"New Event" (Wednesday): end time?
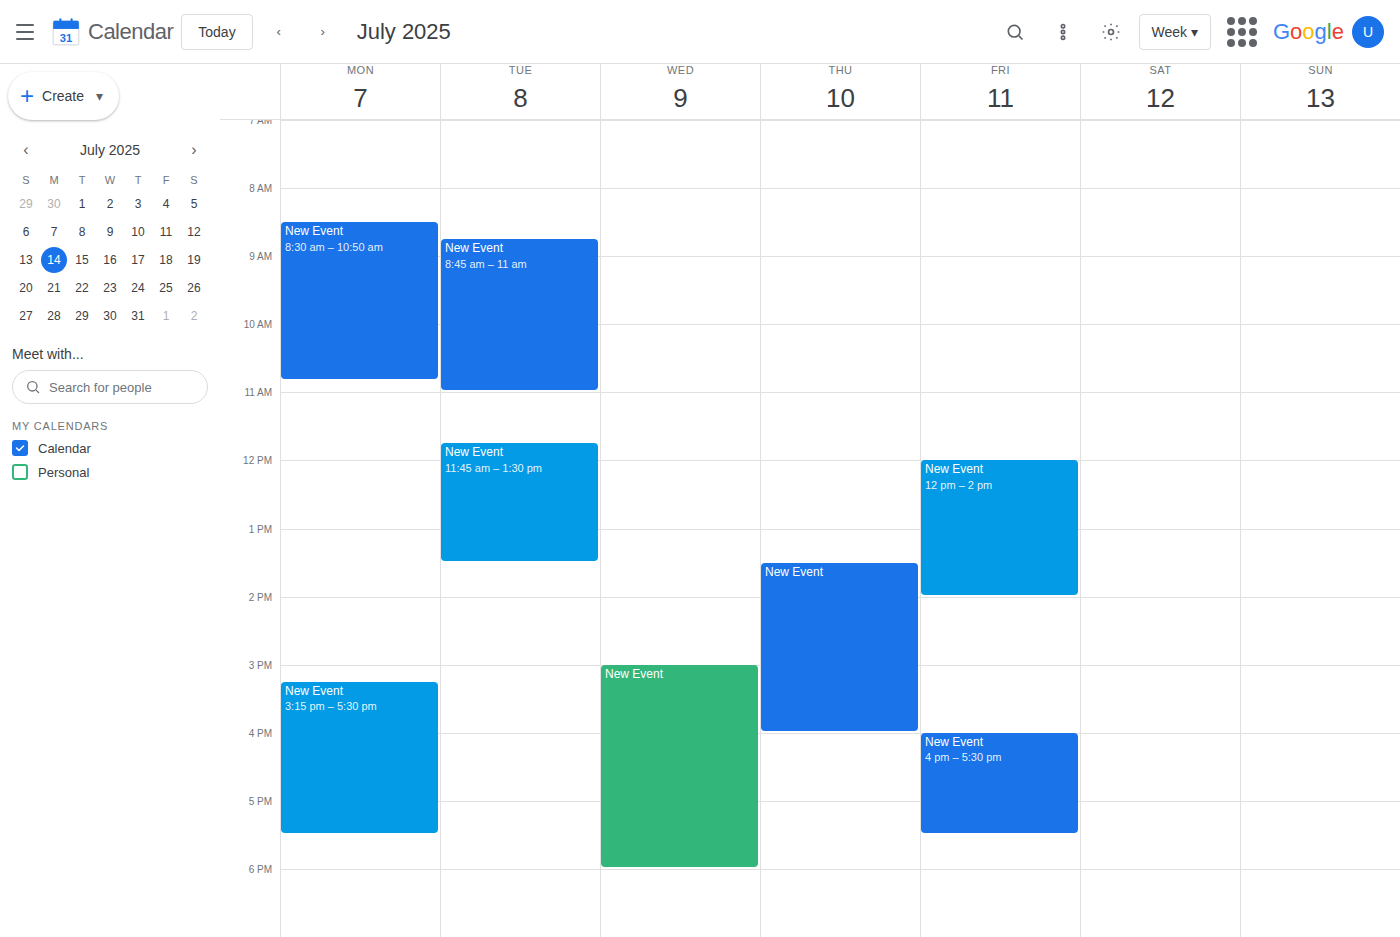
6:00 PM